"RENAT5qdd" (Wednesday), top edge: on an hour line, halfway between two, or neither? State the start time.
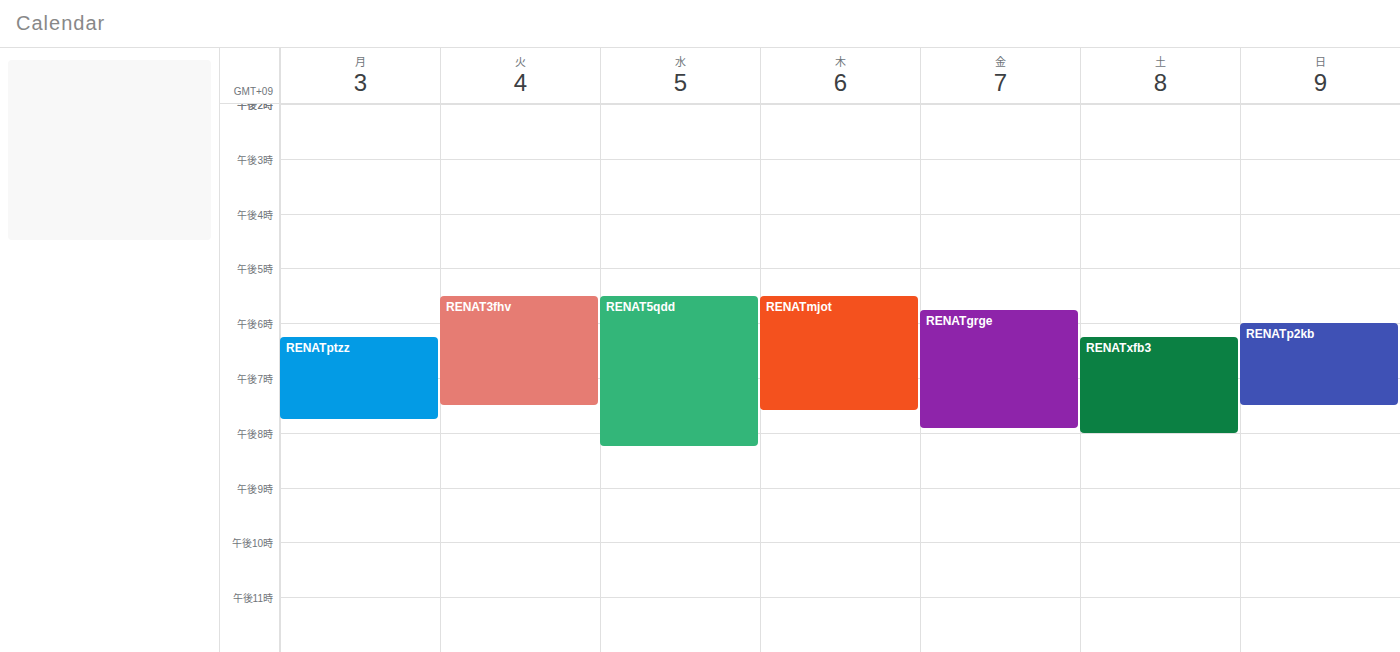
5:30 PM -- halfway between the 5 PM and 6 PM lines.